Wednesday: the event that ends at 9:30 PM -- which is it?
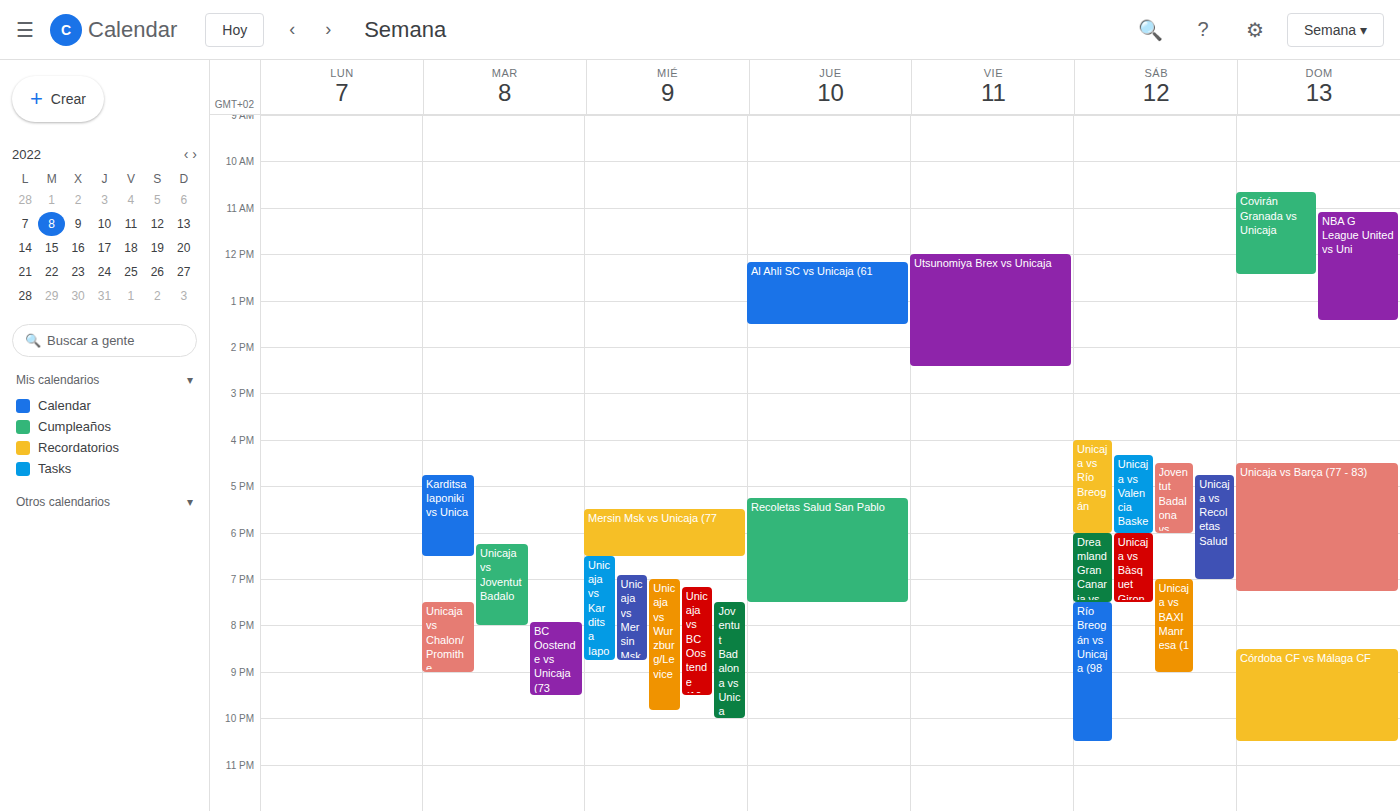
"Unicaja vs BC Oostende (10"